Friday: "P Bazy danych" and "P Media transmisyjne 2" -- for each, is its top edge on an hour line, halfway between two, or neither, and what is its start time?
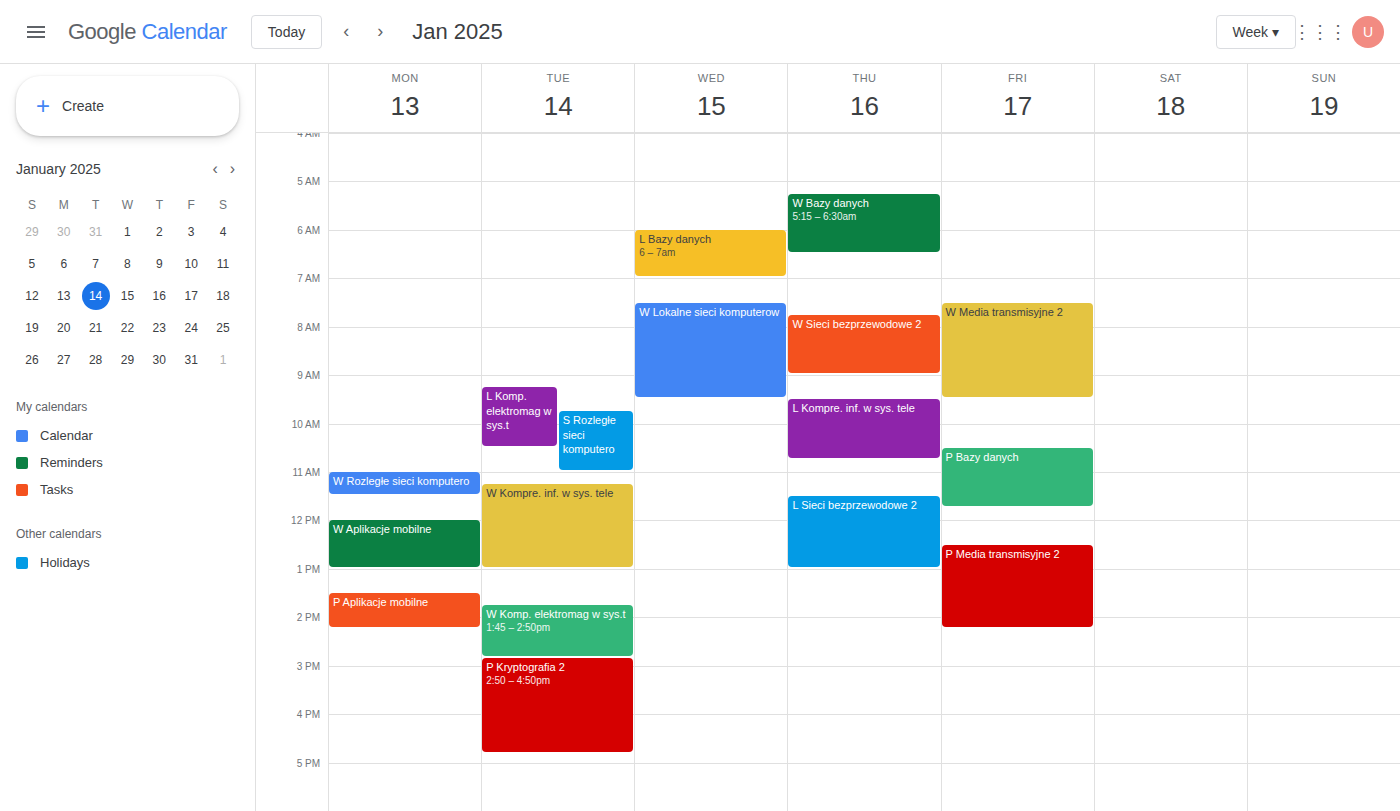
"P Bazy danych": 10:30 AM, halfway between the 10 AM and 11 AM lines. "P Media transmisyjne 2": 12:30 PM, halfway between the 12 PM and 1 PM lines.